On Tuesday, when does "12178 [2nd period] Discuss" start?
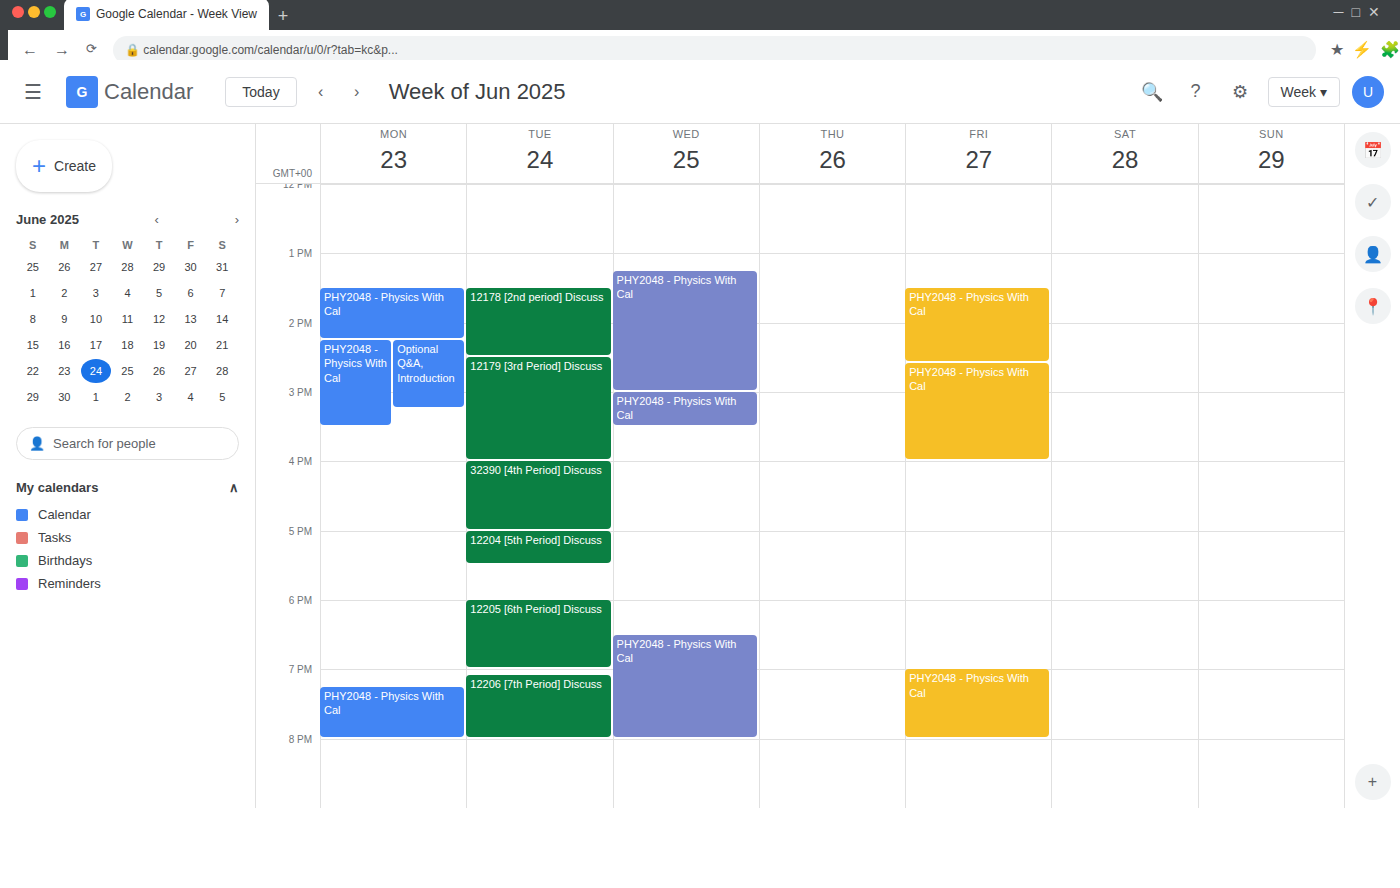
1:30 PM